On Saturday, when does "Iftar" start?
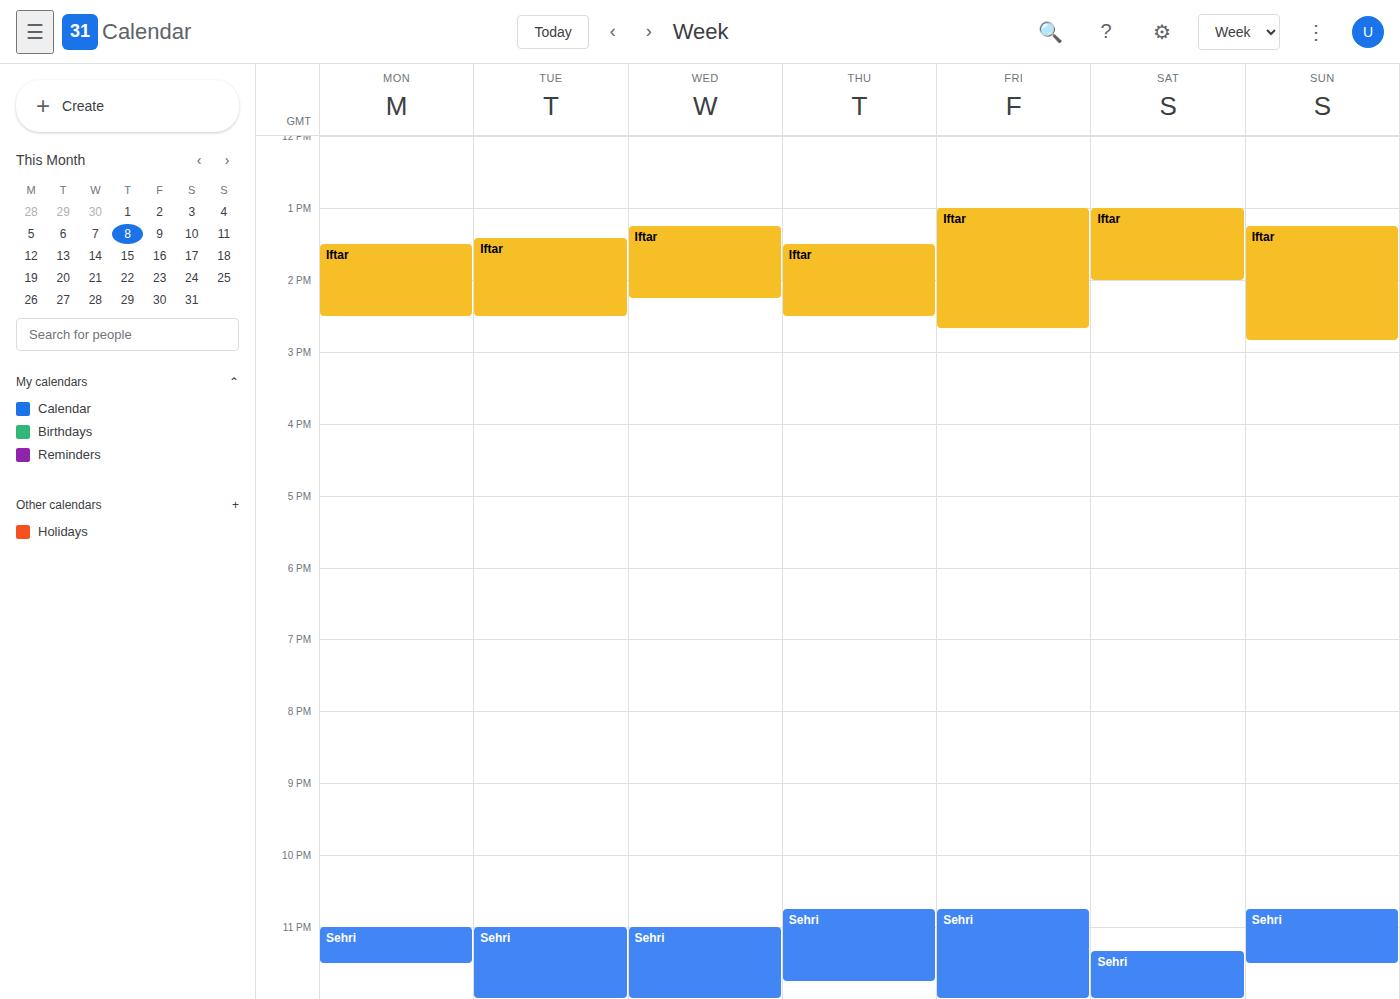
1:00 PM